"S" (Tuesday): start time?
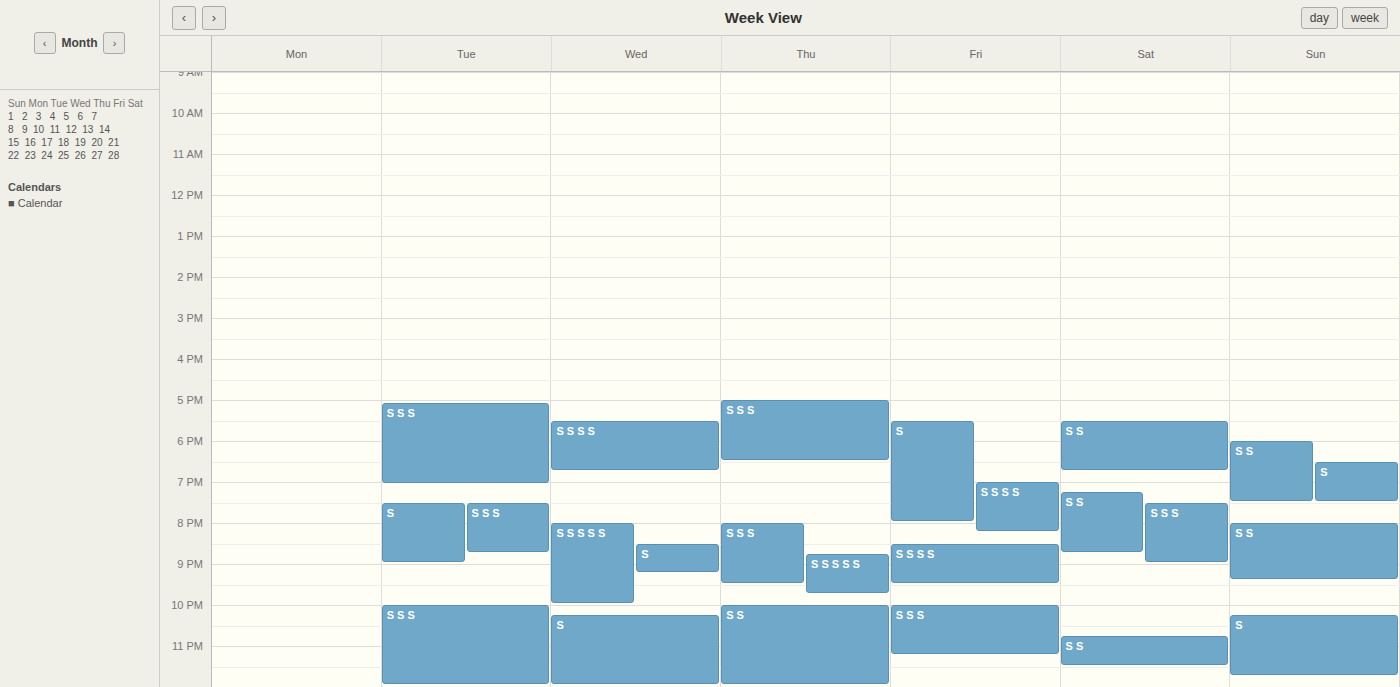
7:30 PM